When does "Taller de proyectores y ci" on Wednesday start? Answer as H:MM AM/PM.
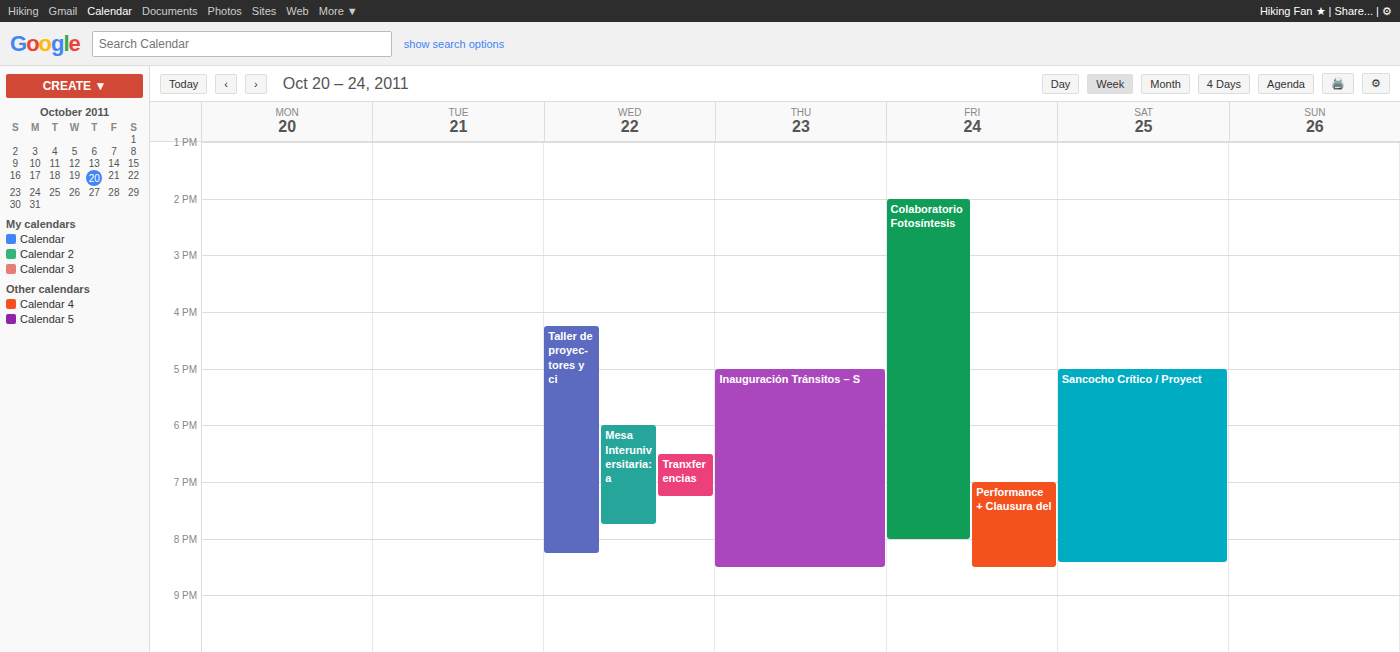
4:15 PM